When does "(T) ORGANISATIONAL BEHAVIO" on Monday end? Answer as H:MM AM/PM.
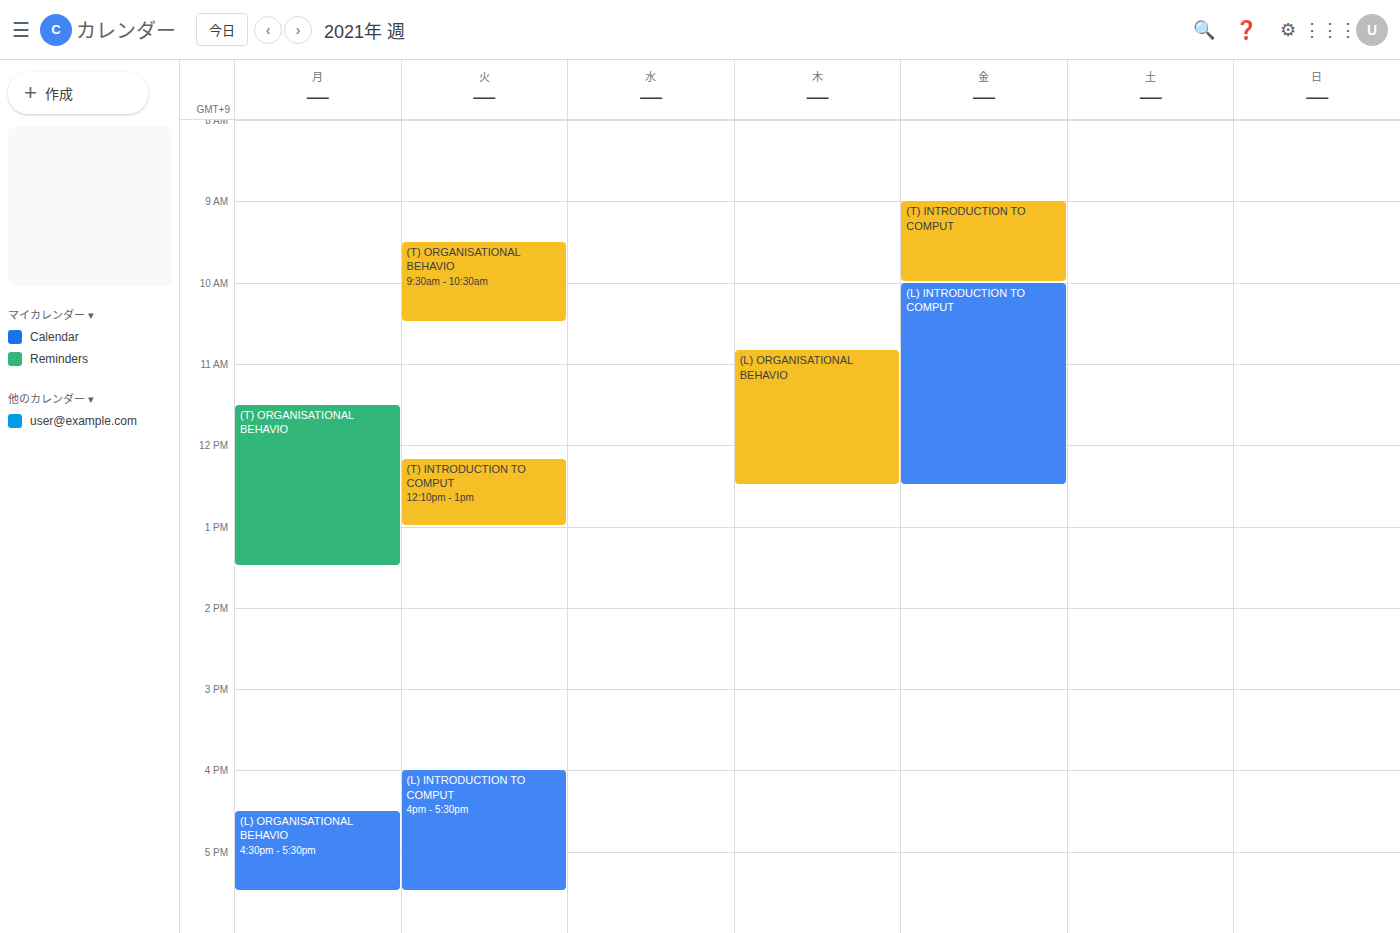
1:30 PM